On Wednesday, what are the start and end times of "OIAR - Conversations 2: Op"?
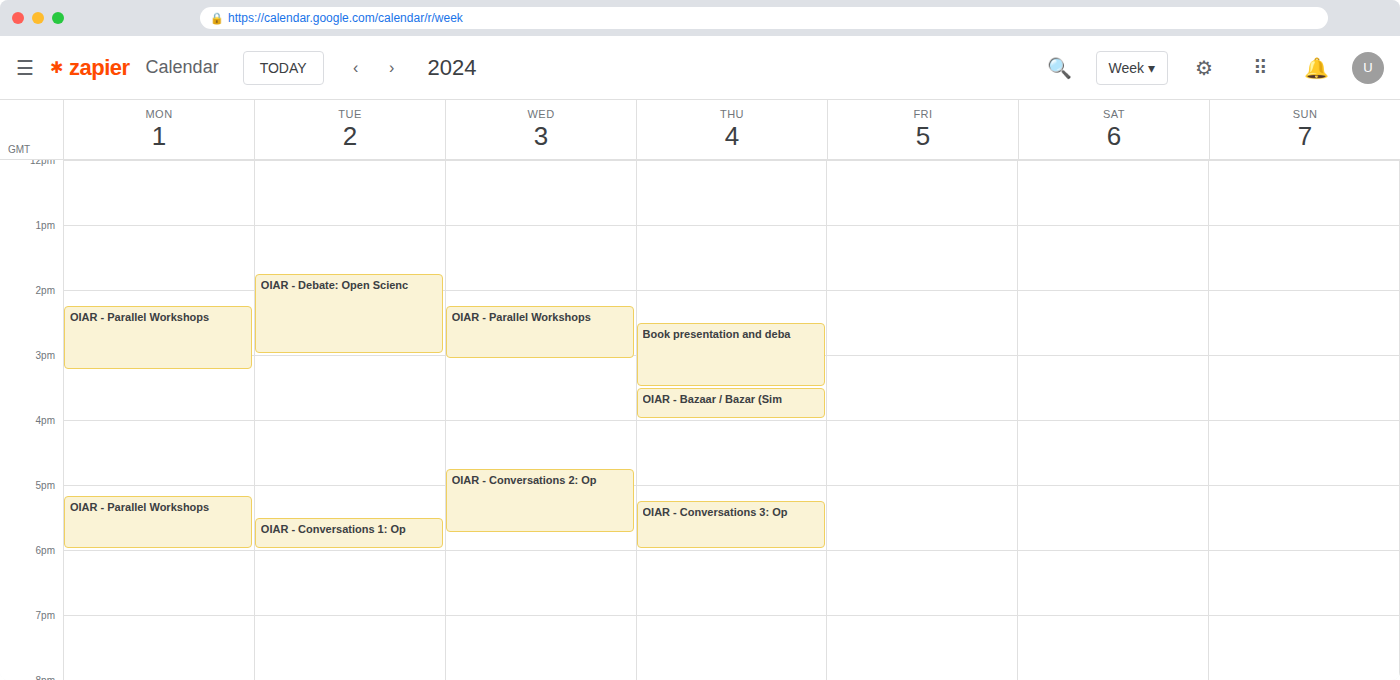
16:45 to 17:45